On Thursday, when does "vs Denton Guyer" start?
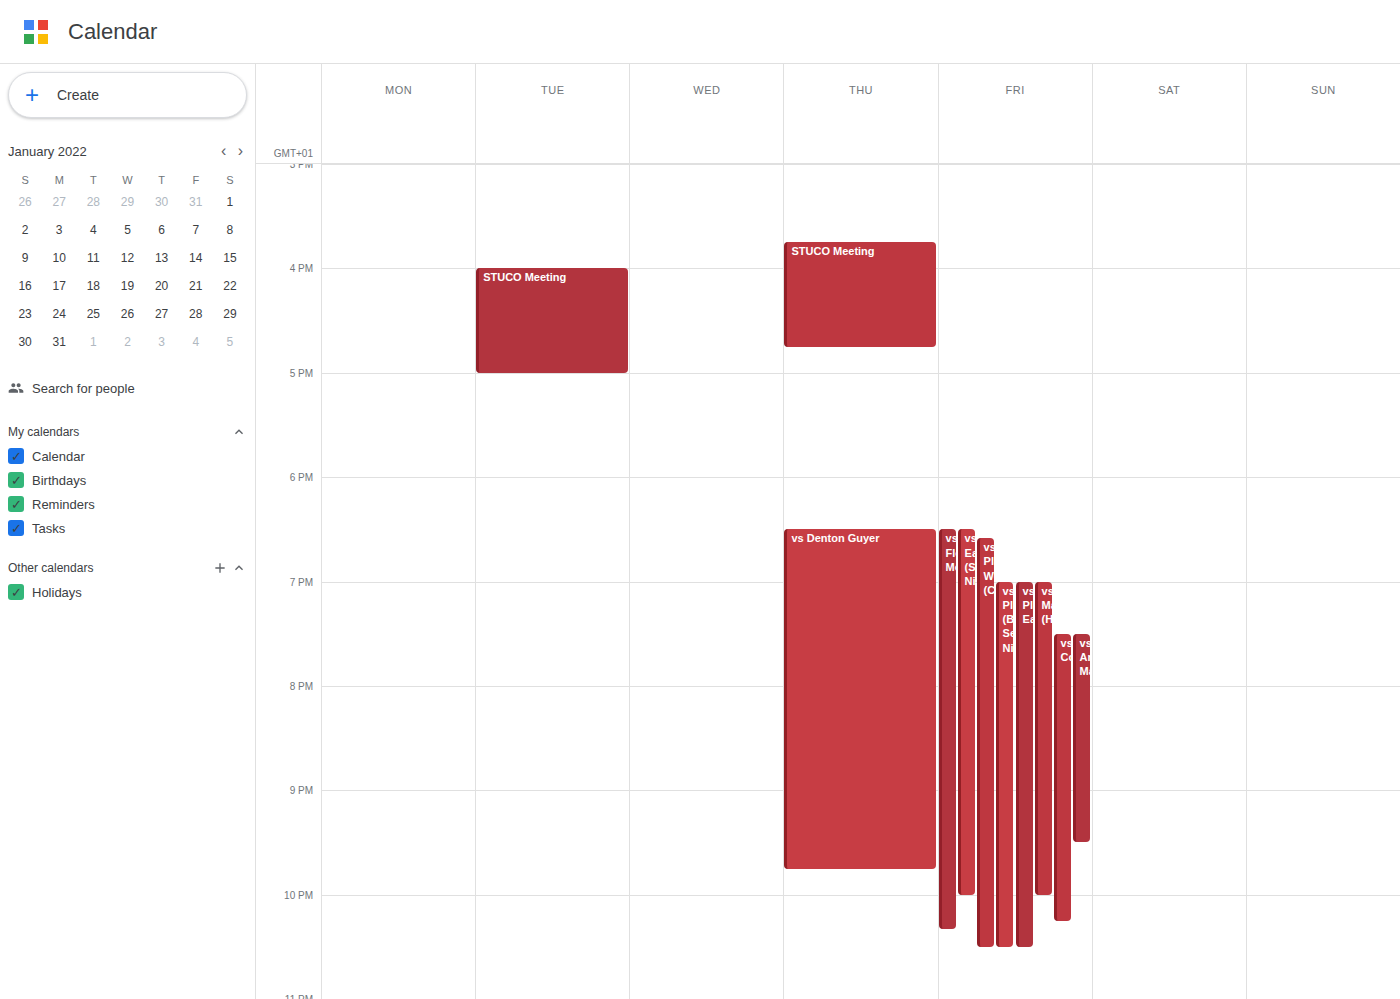
6:30 PM